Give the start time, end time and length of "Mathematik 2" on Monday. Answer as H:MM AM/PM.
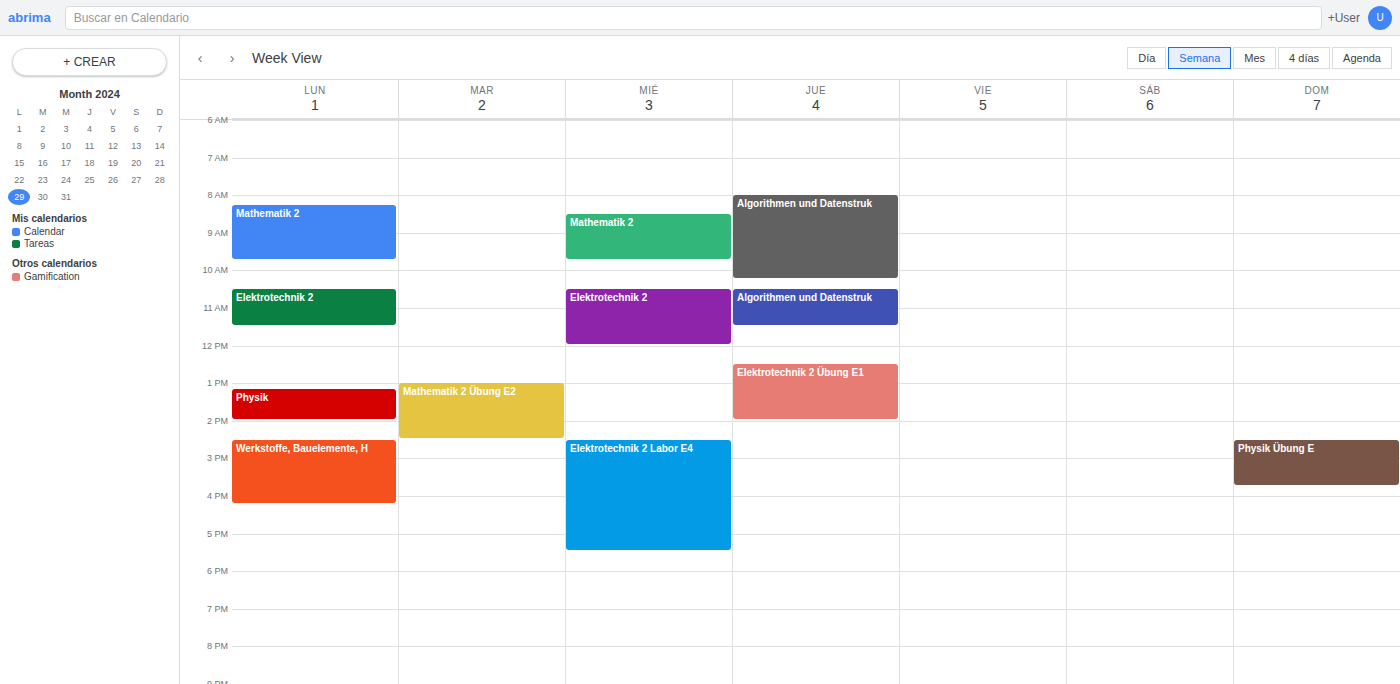
8:15 AM to 9:45 AM, 1 hour 30 minutes